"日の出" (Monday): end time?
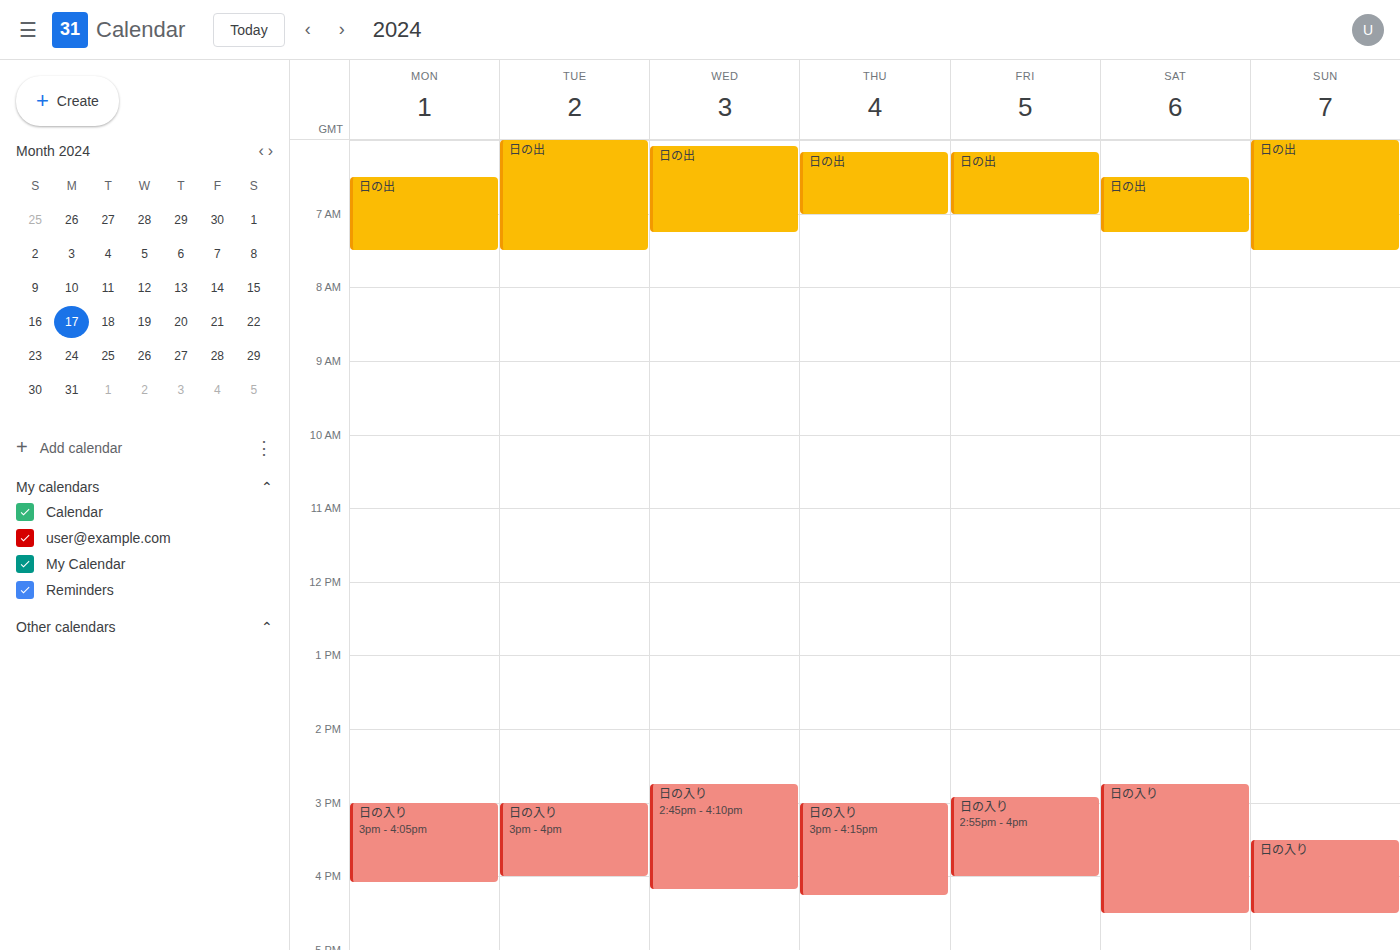
7:30 AM